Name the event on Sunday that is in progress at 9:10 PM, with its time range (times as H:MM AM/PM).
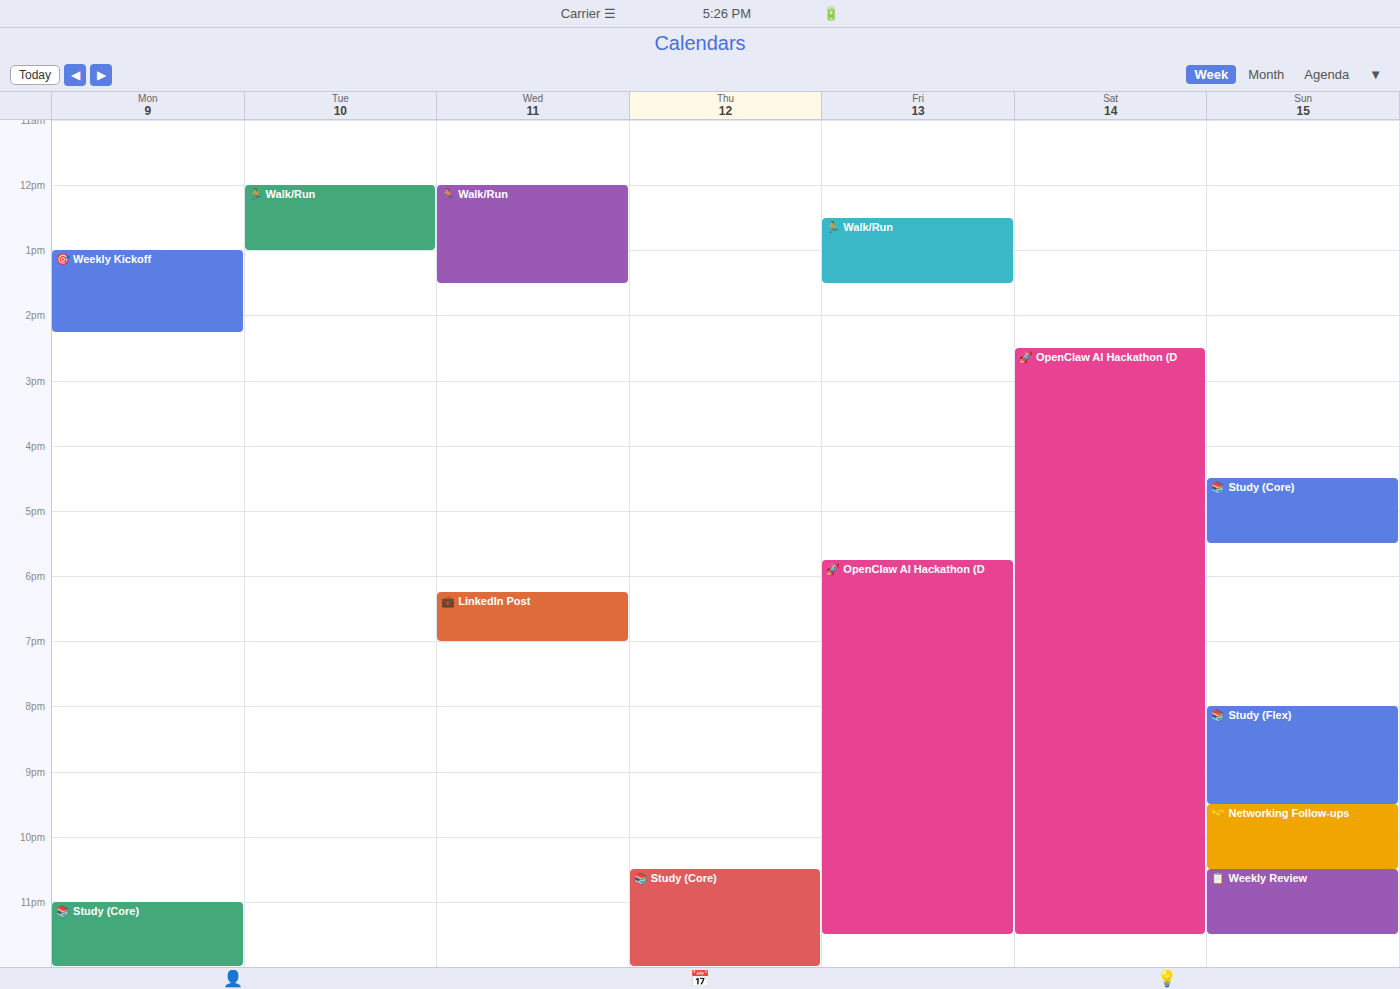
"📚 Study (Flex)", 8:00 PM to 9:30 PM